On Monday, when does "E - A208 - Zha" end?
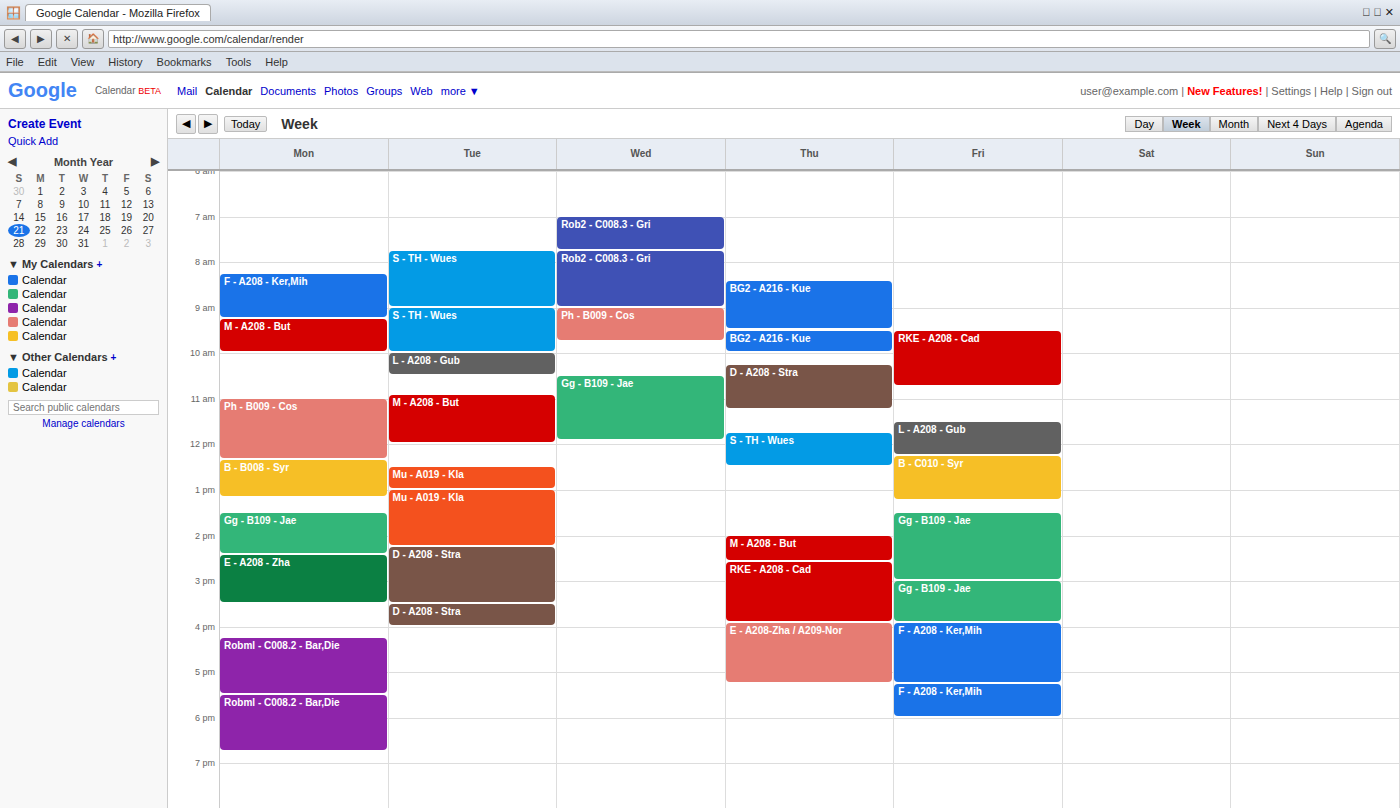
3:30 PM